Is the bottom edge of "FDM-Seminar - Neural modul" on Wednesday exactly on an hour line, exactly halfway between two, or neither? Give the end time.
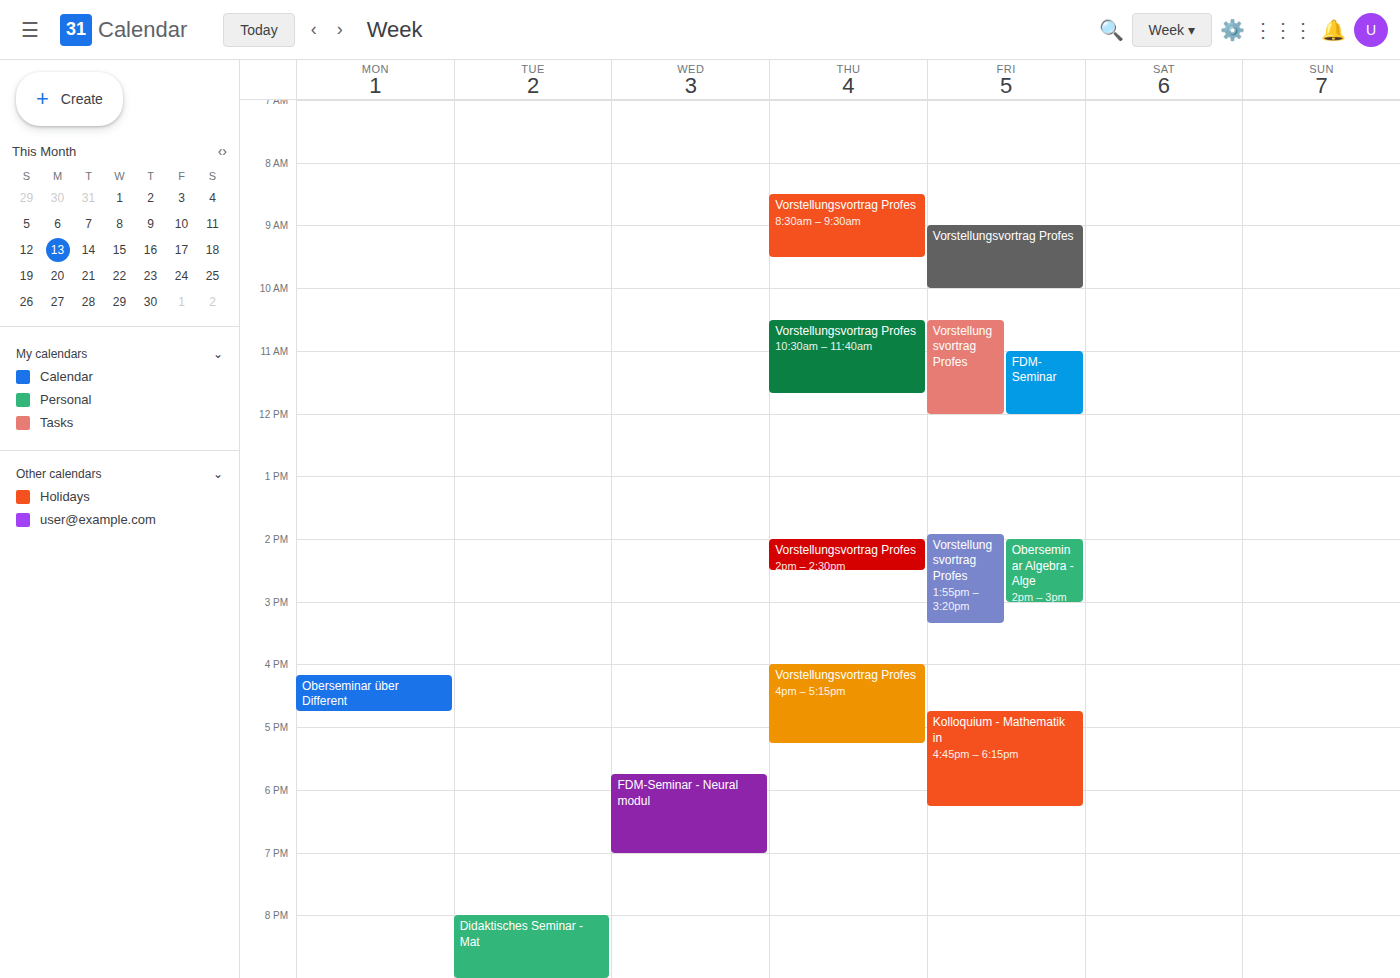
19:00 -- exactly on the 19:00 line.